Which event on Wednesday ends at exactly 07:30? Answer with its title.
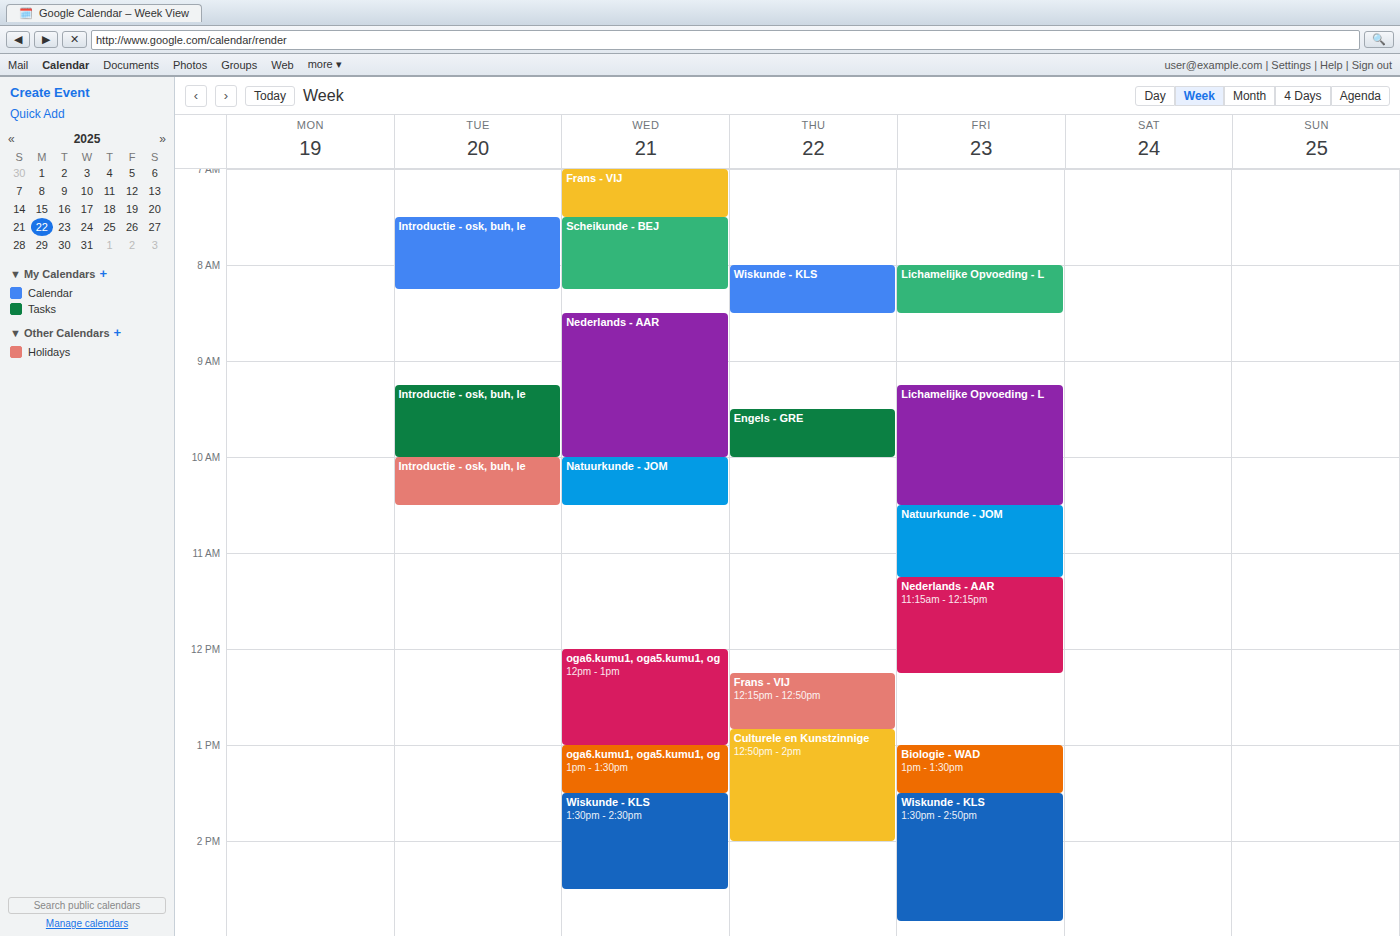
"Frans - VIJ"